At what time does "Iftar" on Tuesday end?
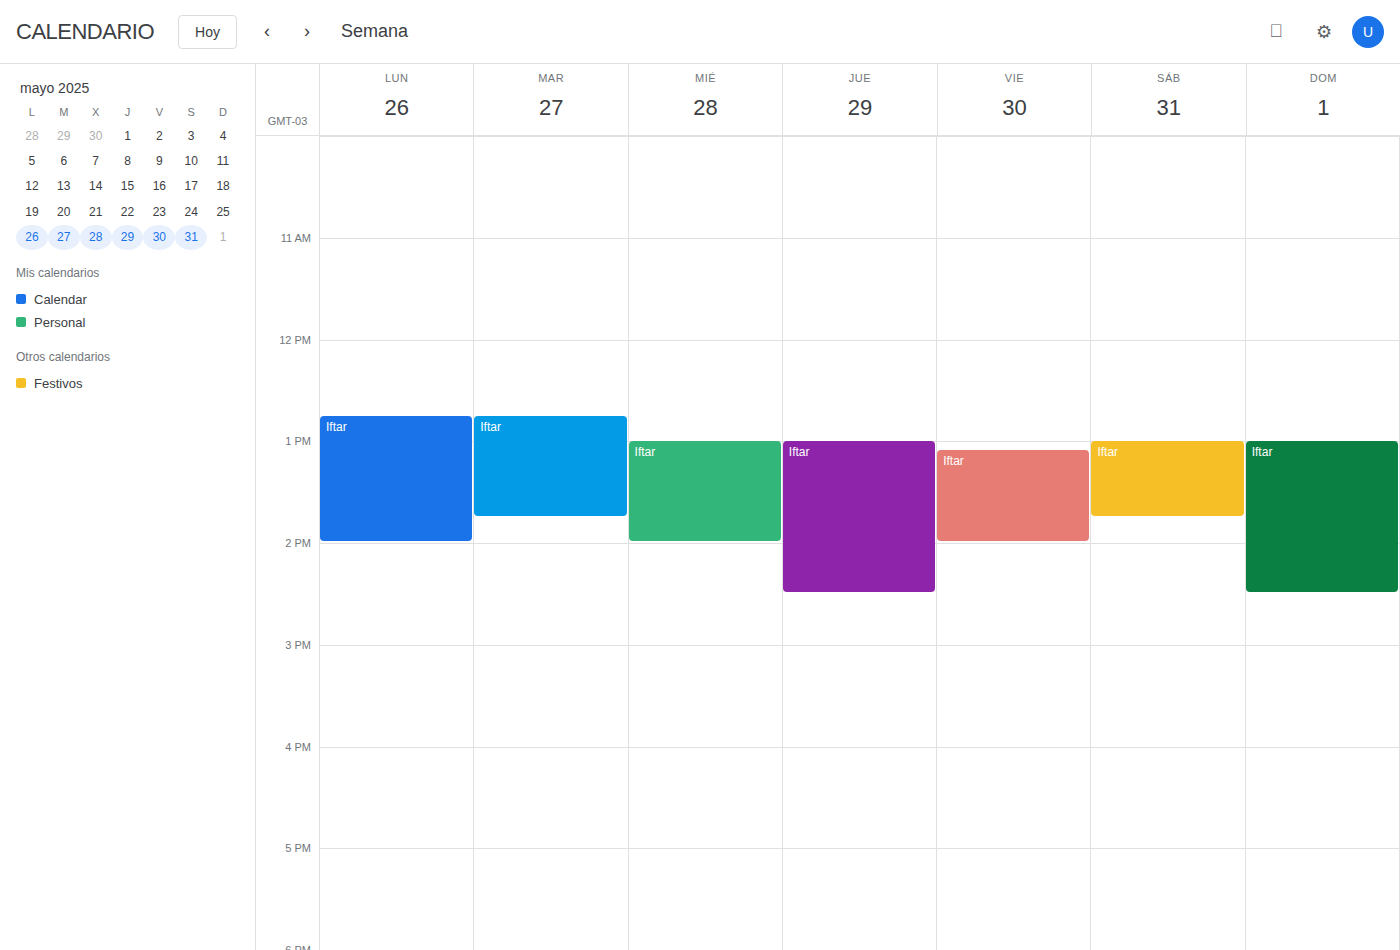
1:45 PM